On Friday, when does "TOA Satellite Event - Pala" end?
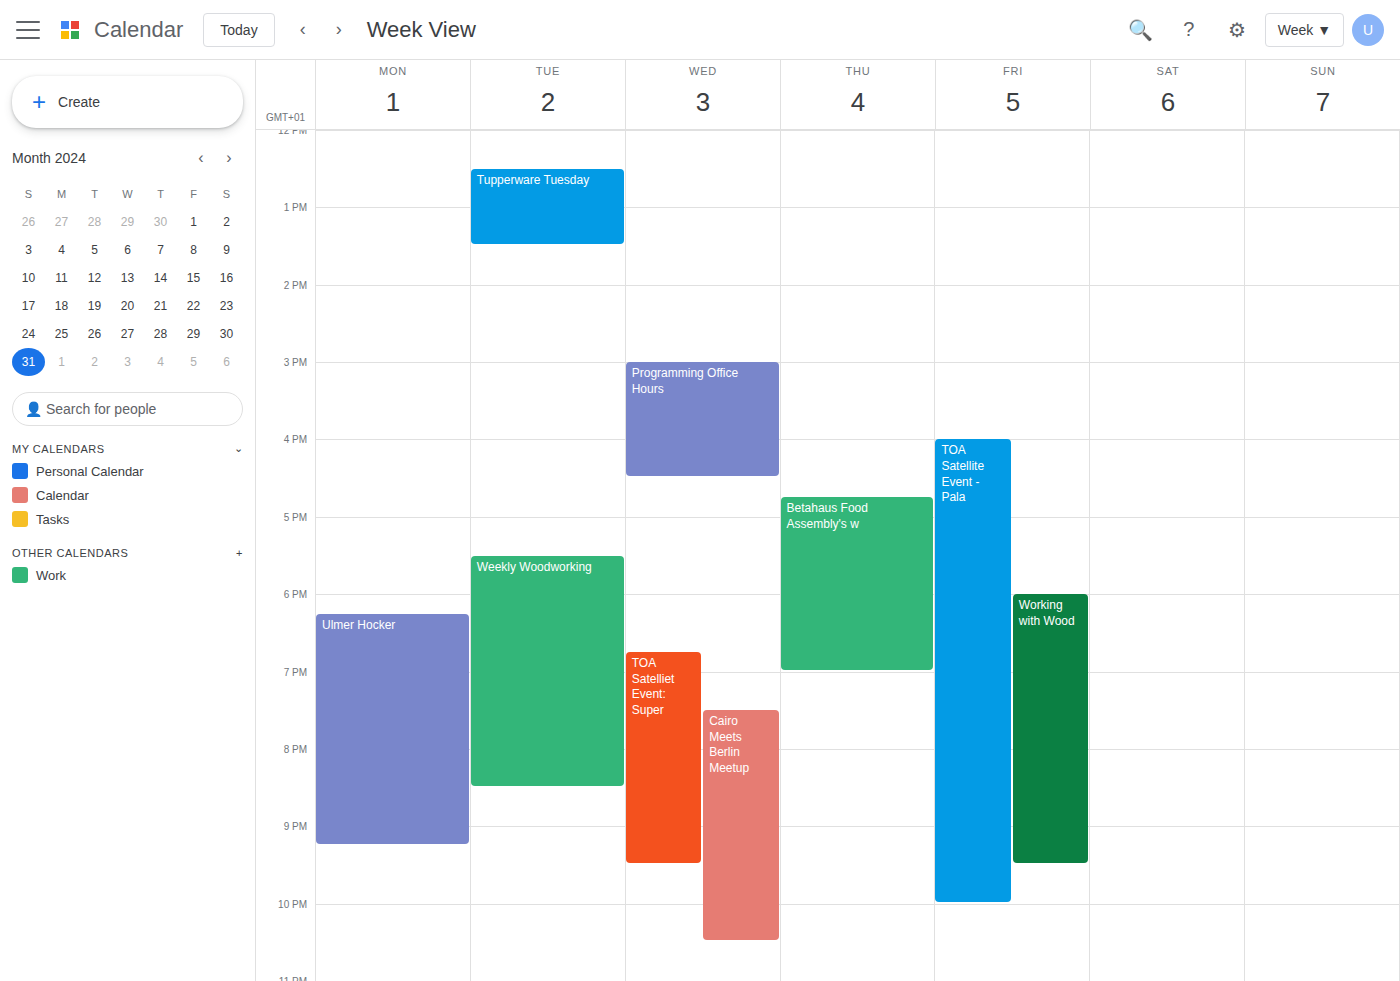
10:00 PM